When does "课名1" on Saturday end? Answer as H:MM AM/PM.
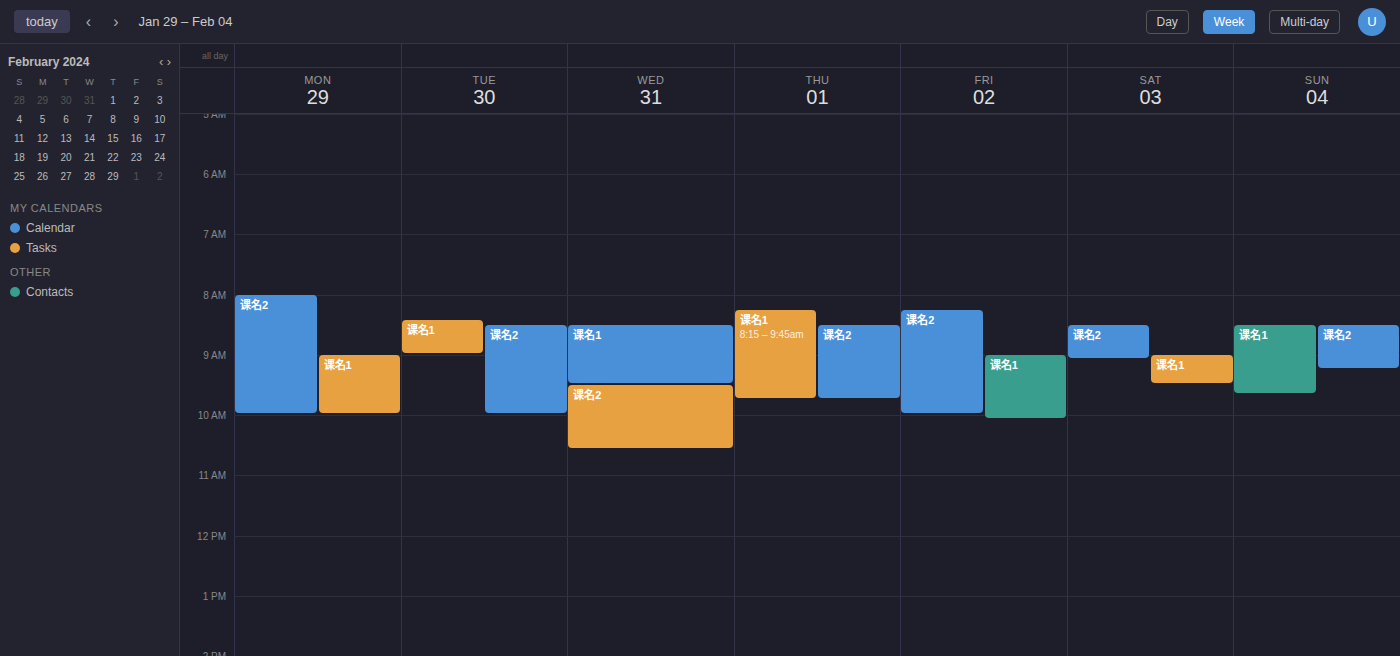
9:30 AM